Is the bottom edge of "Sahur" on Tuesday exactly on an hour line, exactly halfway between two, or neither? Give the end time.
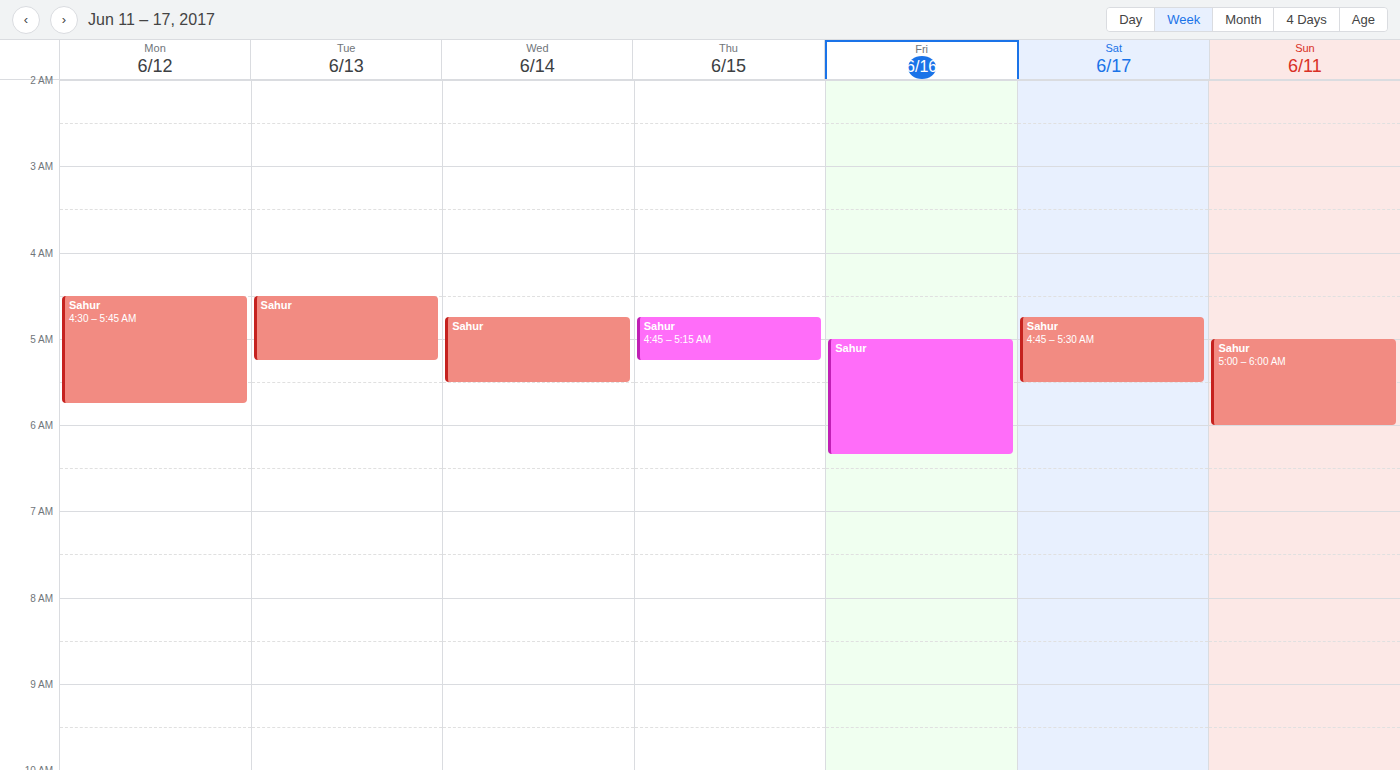
5:15 AM -- neither: a quarter of the way from the 5 AM line to the 6 AM line.